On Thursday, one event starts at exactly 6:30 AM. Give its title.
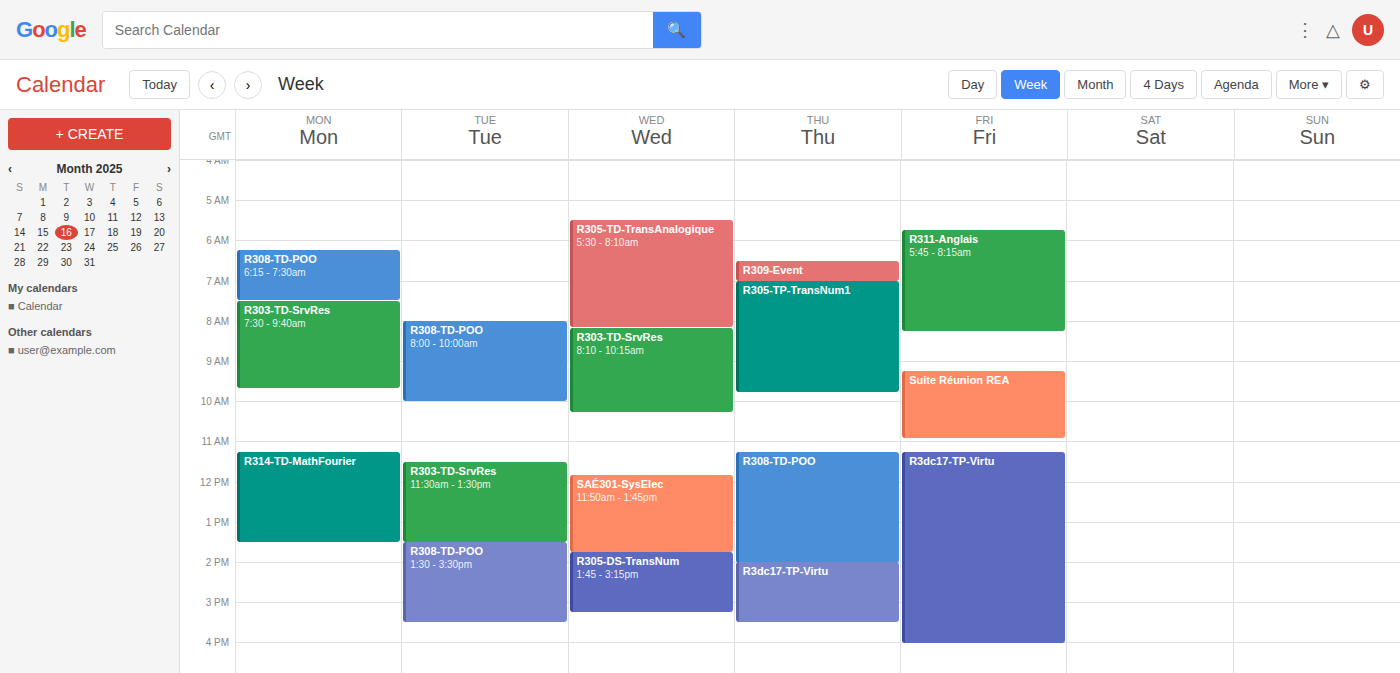
"R309-Event"